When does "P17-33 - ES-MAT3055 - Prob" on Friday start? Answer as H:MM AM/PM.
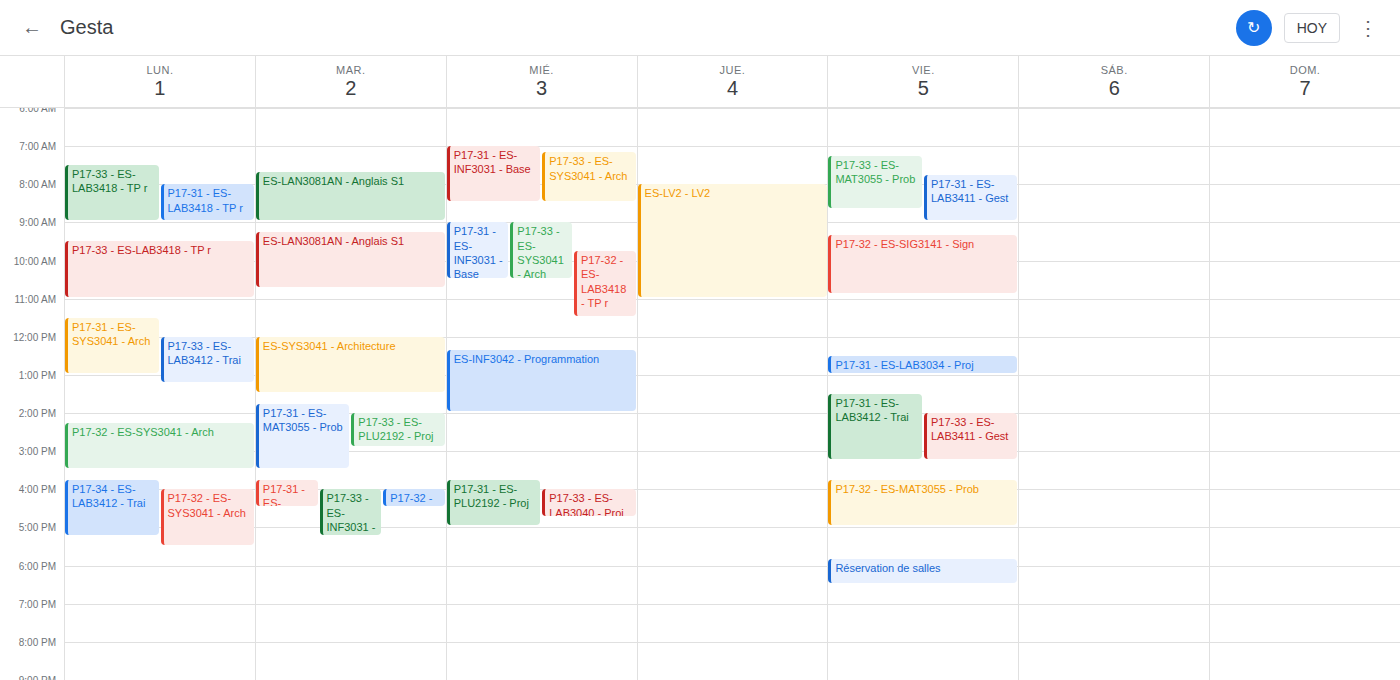
7:15 AM